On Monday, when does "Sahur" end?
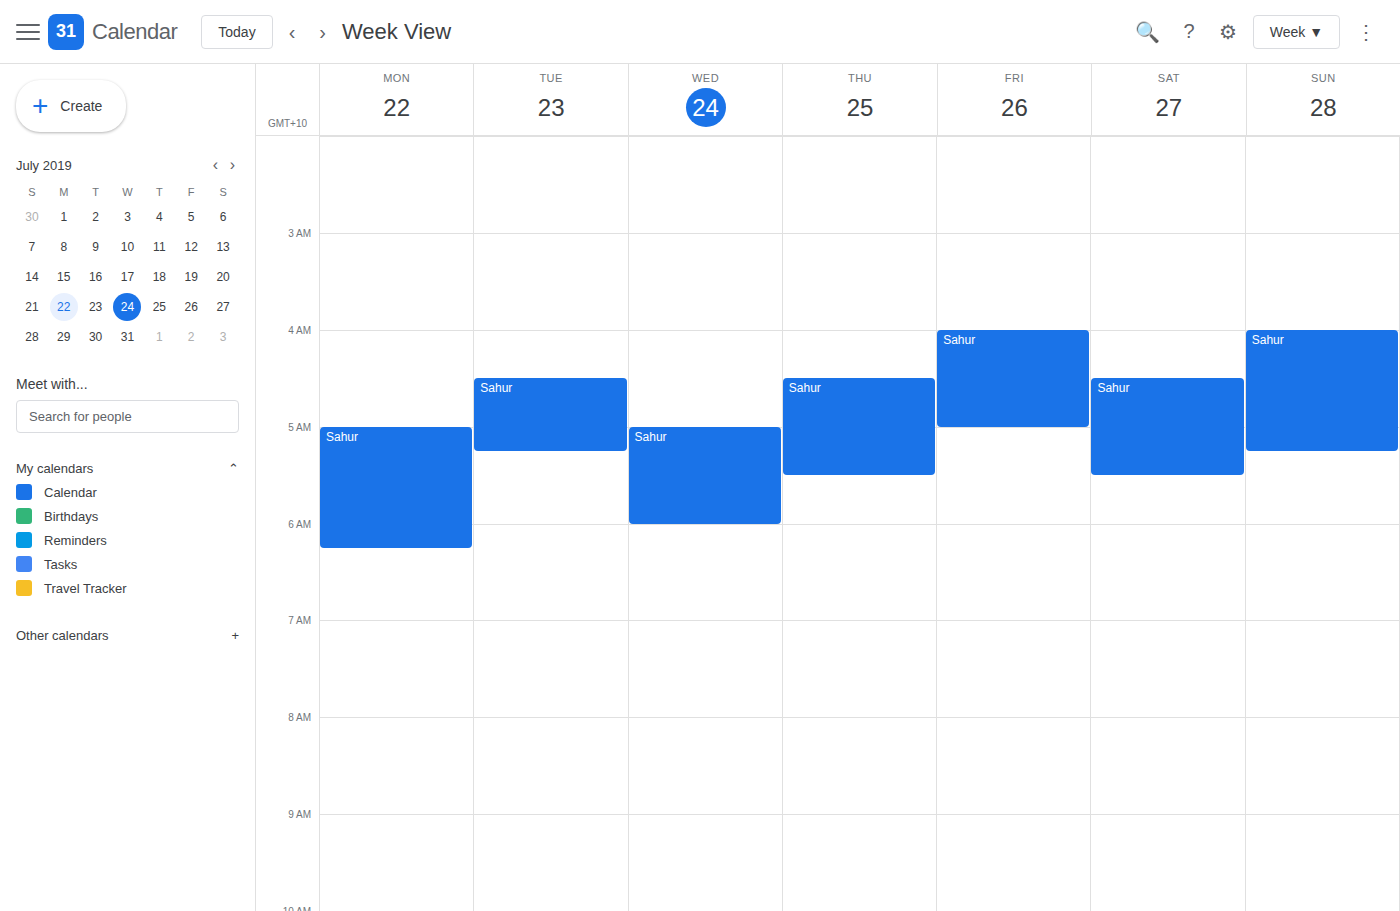
06:15